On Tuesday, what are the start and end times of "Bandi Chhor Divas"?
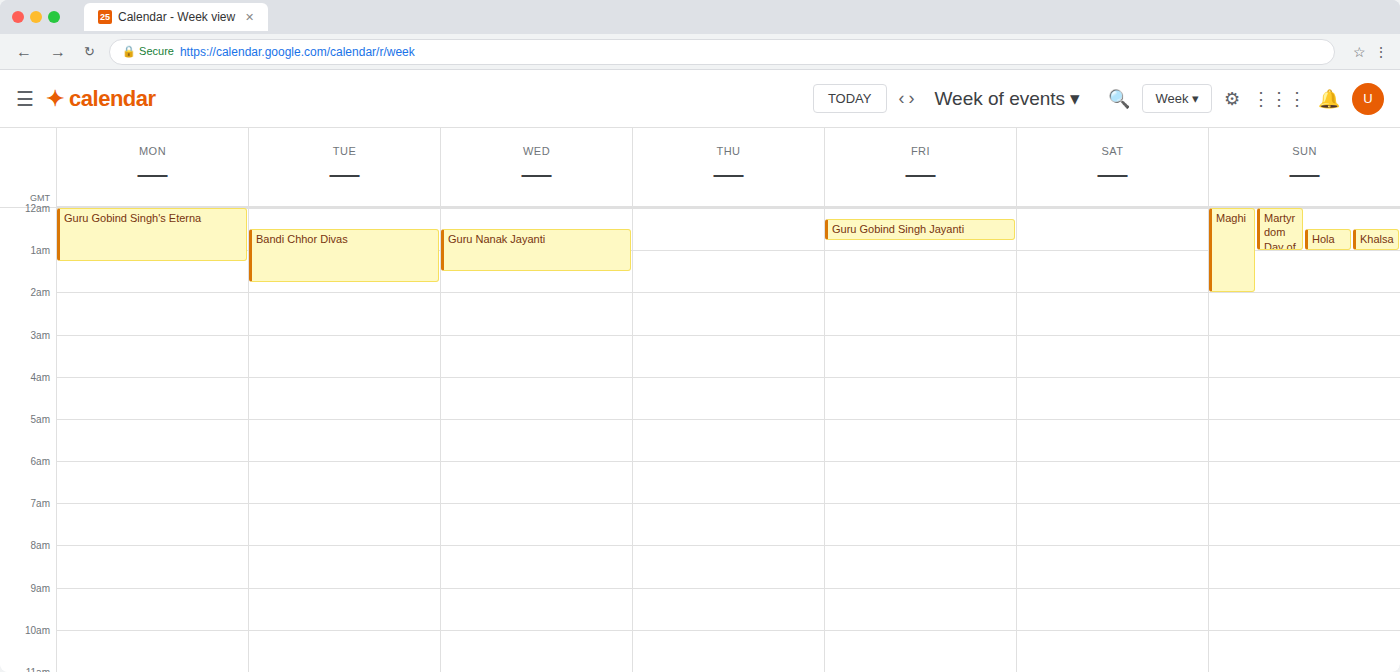
12:30 AM to 1:45 AM